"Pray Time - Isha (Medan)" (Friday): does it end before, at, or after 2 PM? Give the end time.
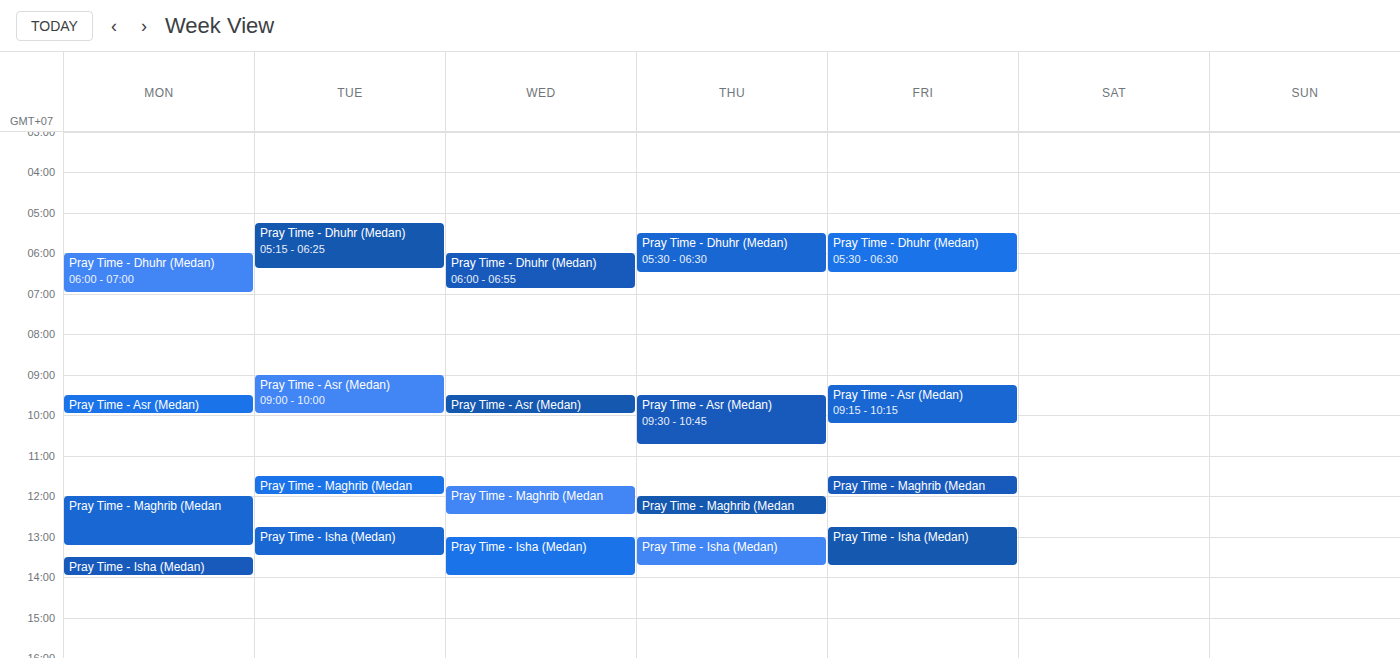
1:45 PM -- before 2 PM, 15 minutes above the 2 PM line.